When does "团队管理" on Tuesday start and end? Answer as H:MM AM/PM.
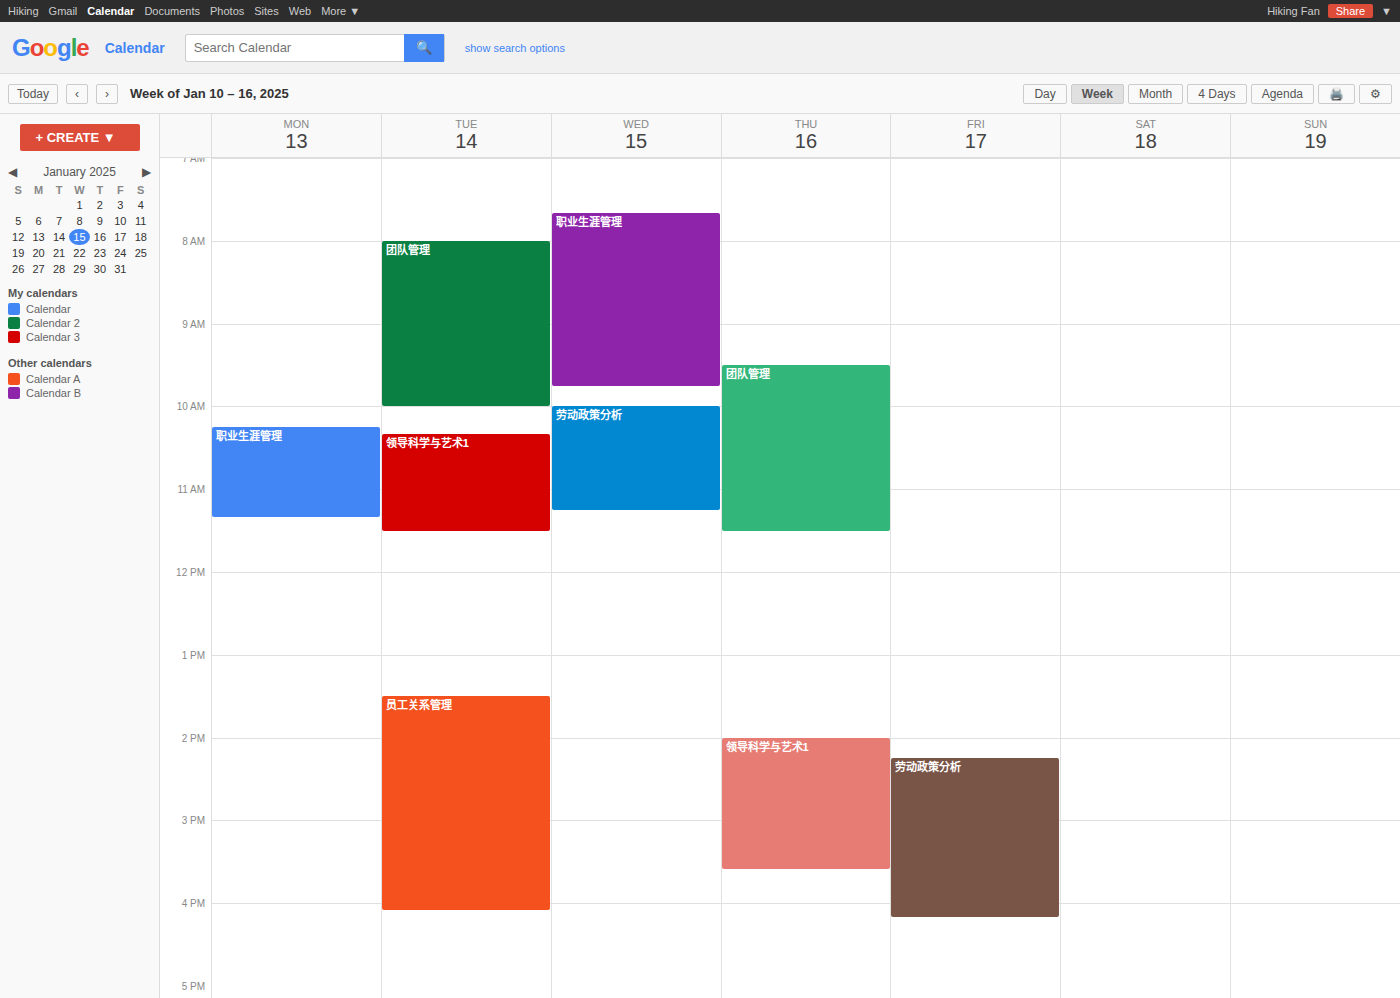
8:00 AM to 10:00 AM